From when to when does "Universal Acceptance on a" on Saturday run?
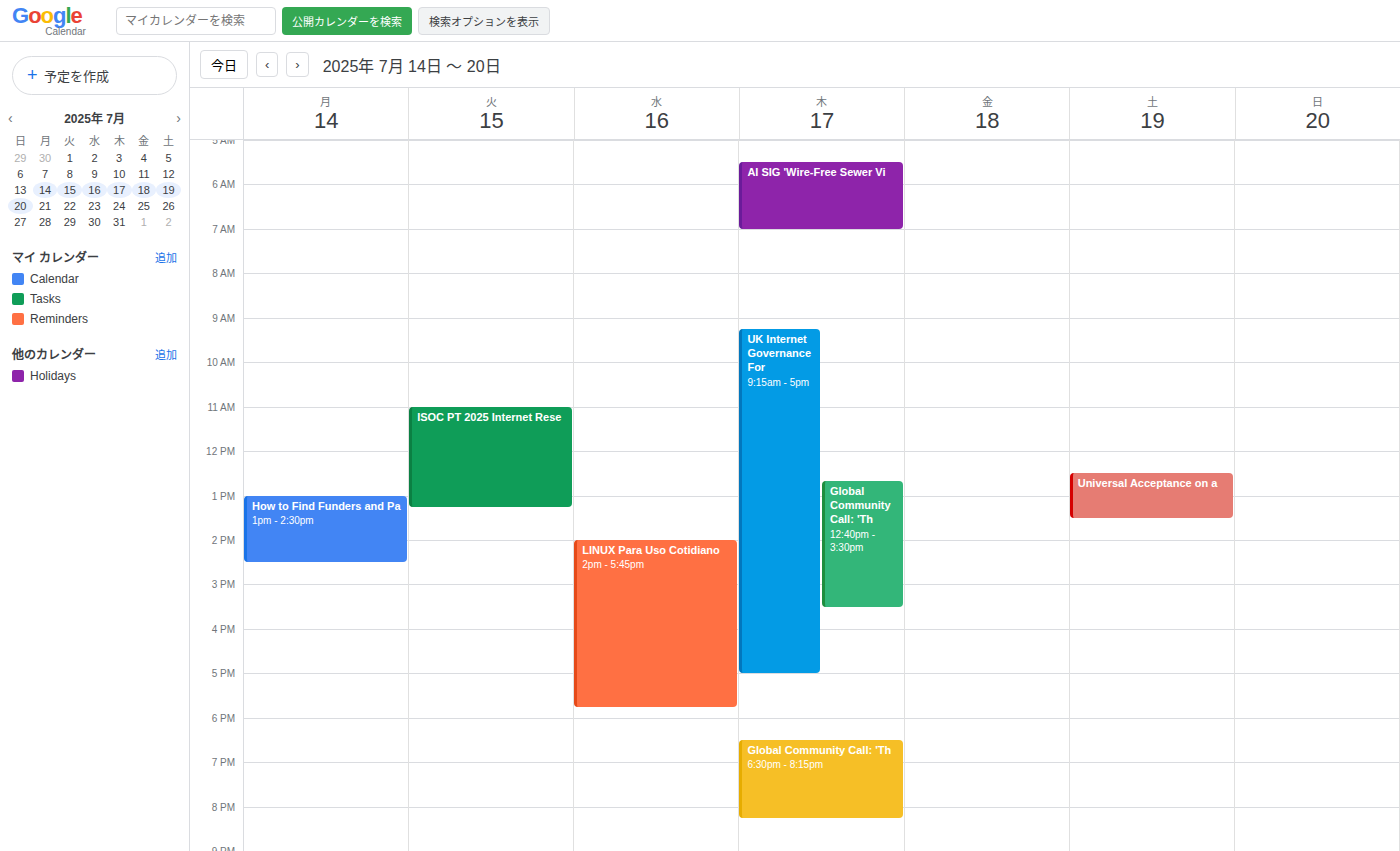
12:30 PM to 1:30 PM